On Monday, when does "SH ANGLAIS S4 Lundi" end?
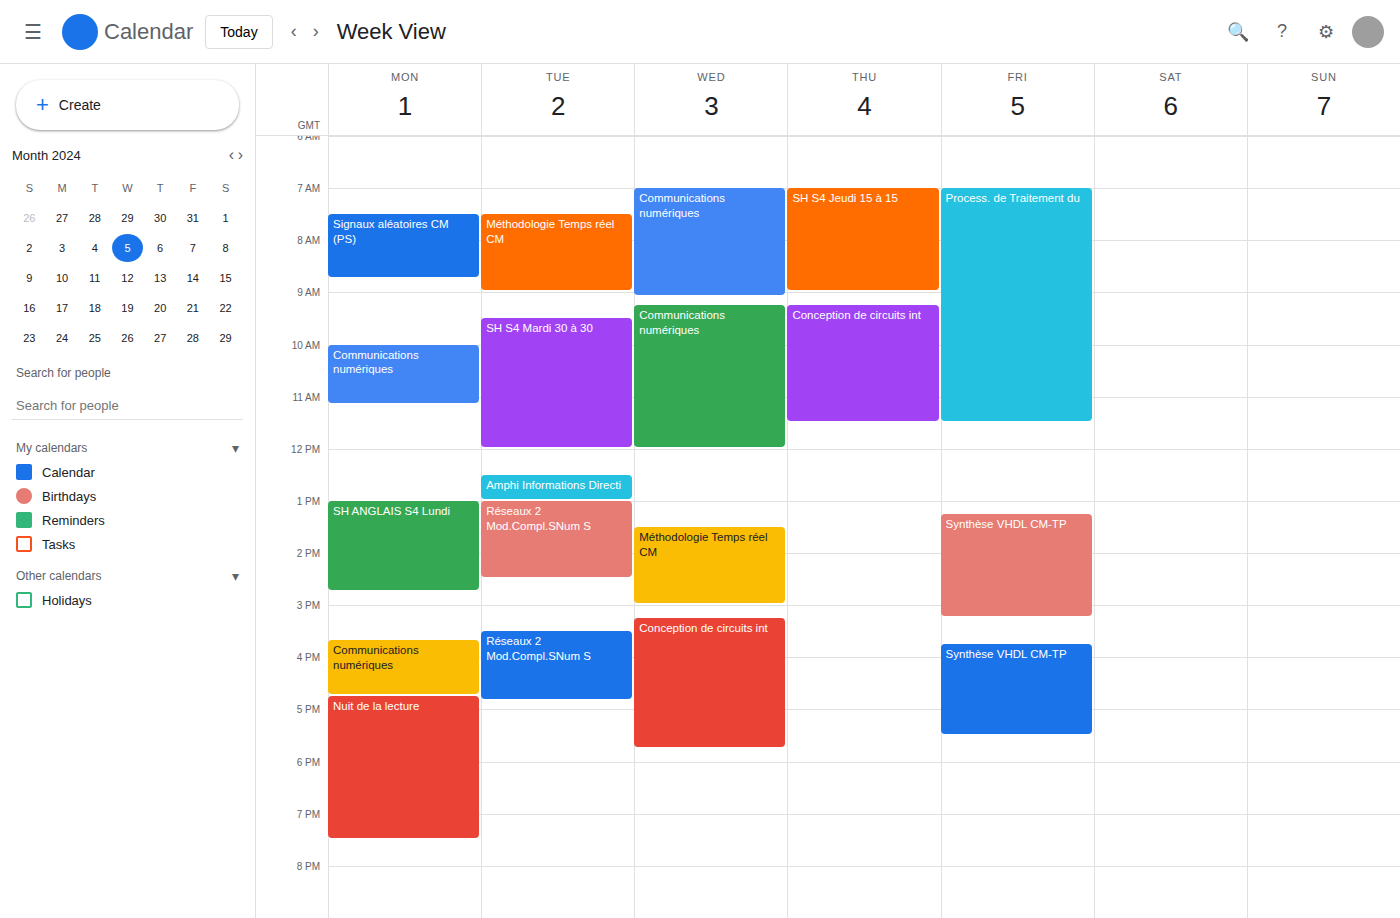
2:45 PM